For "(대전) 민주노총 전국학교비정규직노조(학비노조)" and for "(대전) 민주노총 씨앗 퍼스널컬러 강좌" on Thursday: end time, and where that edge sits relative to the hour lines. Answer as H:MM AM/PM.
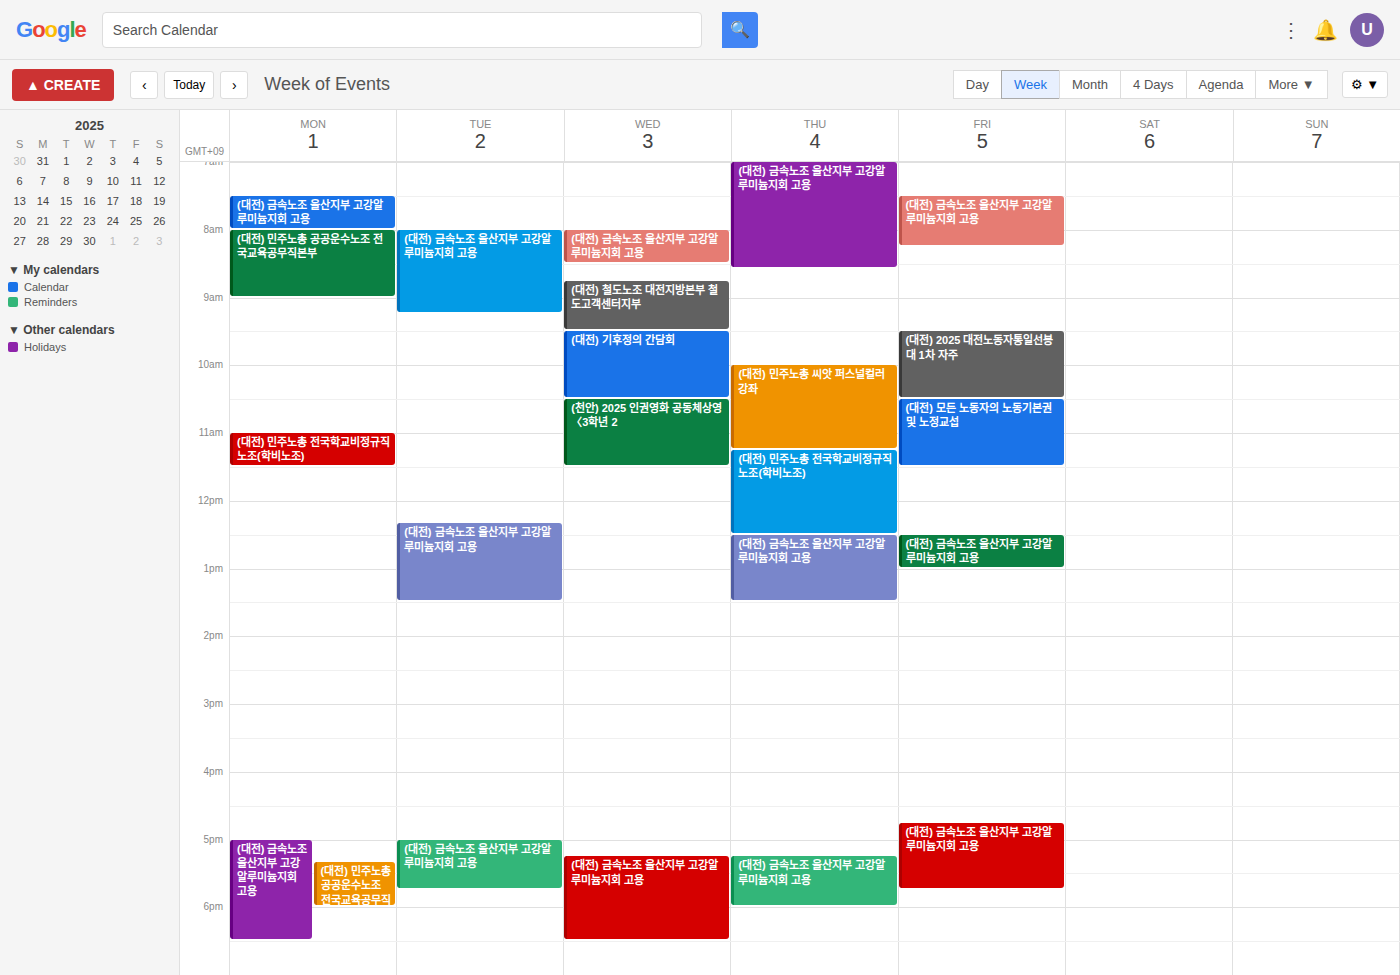
"(대전) 민주노총 전국학교비정규직노조(학비노조)": 12:30 PM, halfway between the 12 PM and 1 PM lines. "(대전) 민주노총 씨앗 퍼스널컬러 강좌": 11:15 AM, neither: a quarter of the way from the 11 AM line to the 12 PM line.